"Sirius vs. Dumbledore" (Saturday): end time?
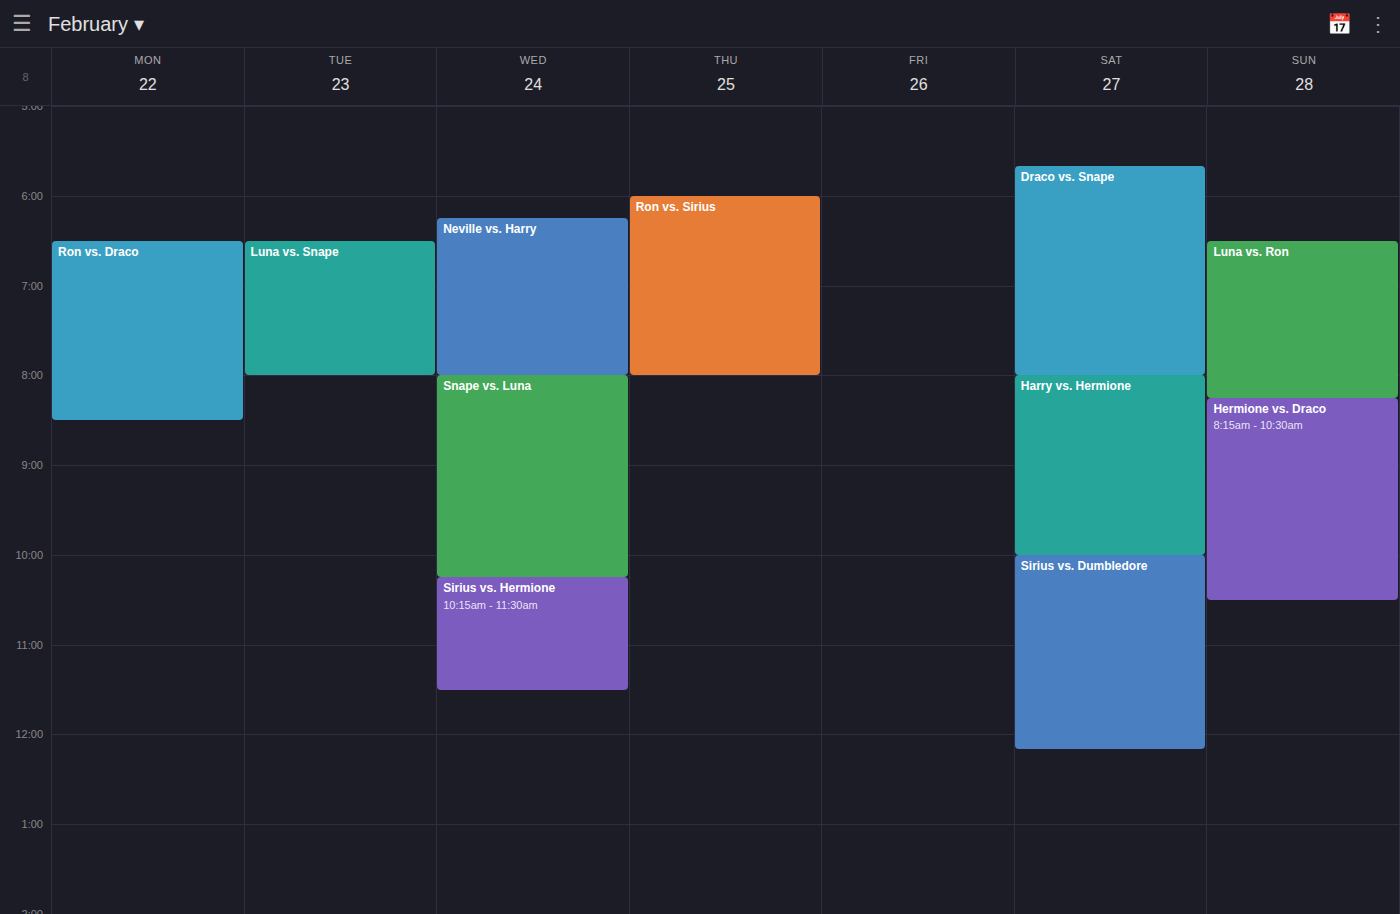
12:10 PM